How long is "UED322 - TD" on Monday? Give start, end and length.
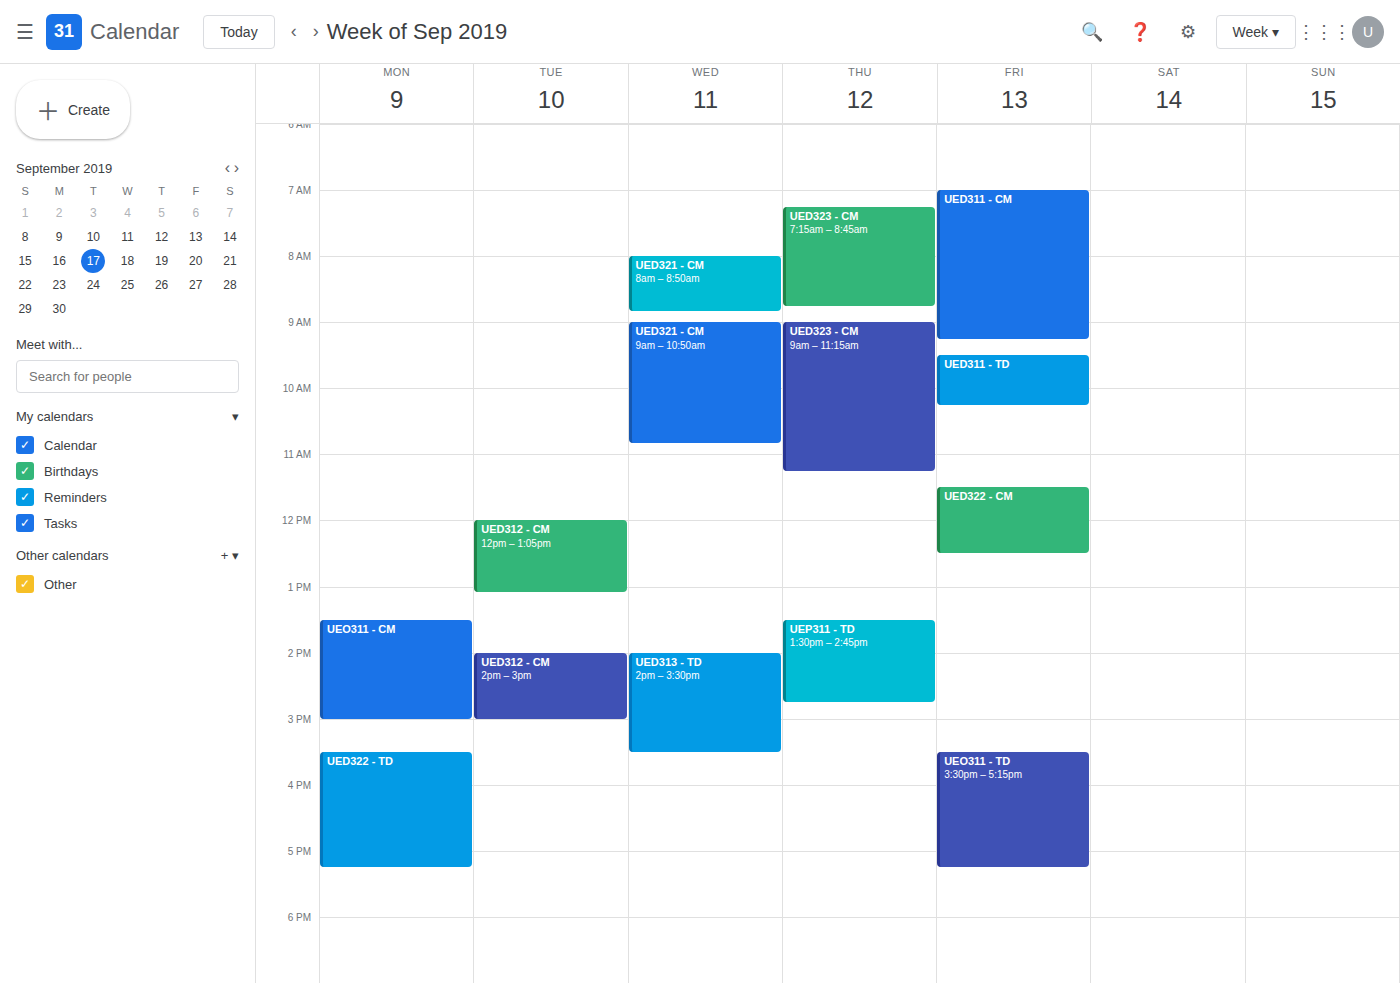
3:30 PM to 5:15 PM, 1 hour 45 minutes